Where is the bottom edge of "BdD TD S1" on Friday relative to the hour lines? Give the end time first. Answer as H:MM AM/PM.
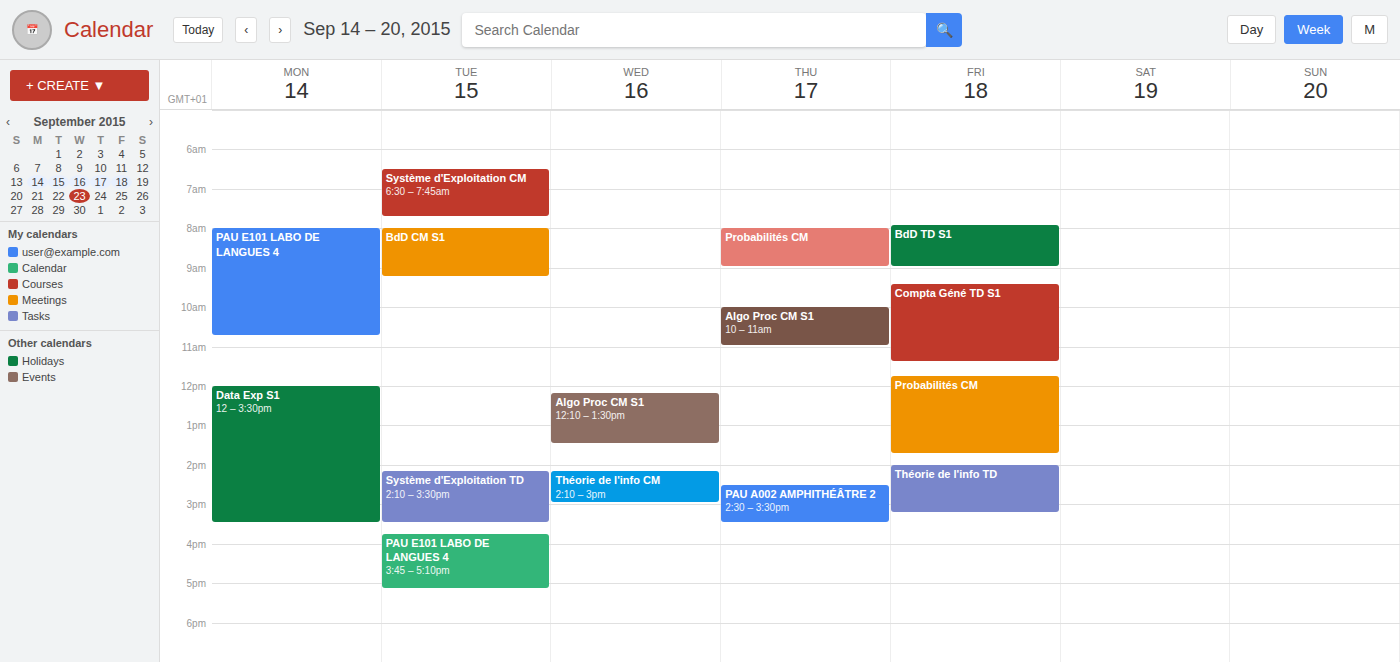
9:00 AM -- exactly on the 9 AM line.